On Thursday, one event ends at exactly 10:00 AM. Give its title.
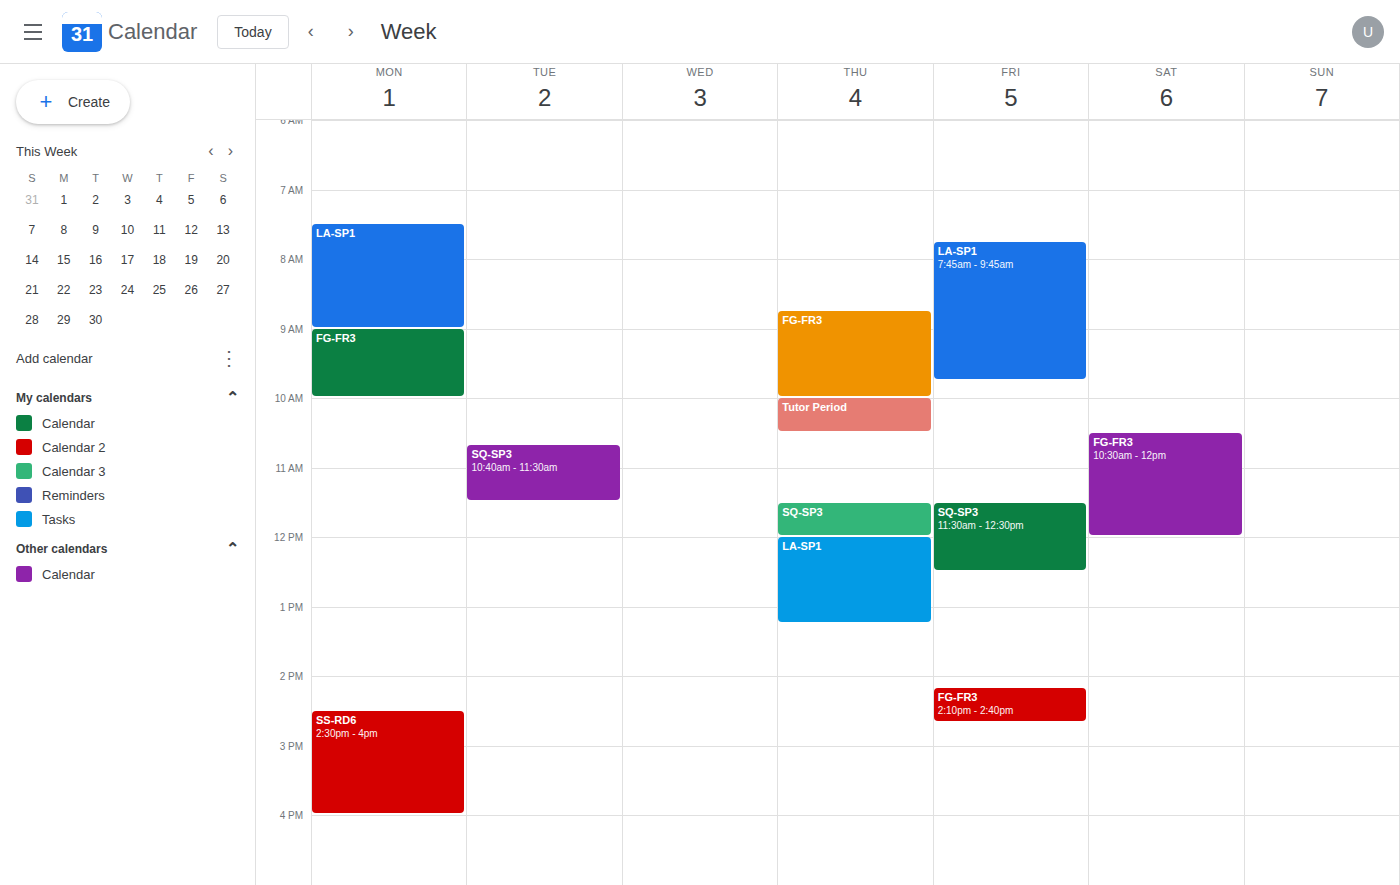
"FG-FR3"